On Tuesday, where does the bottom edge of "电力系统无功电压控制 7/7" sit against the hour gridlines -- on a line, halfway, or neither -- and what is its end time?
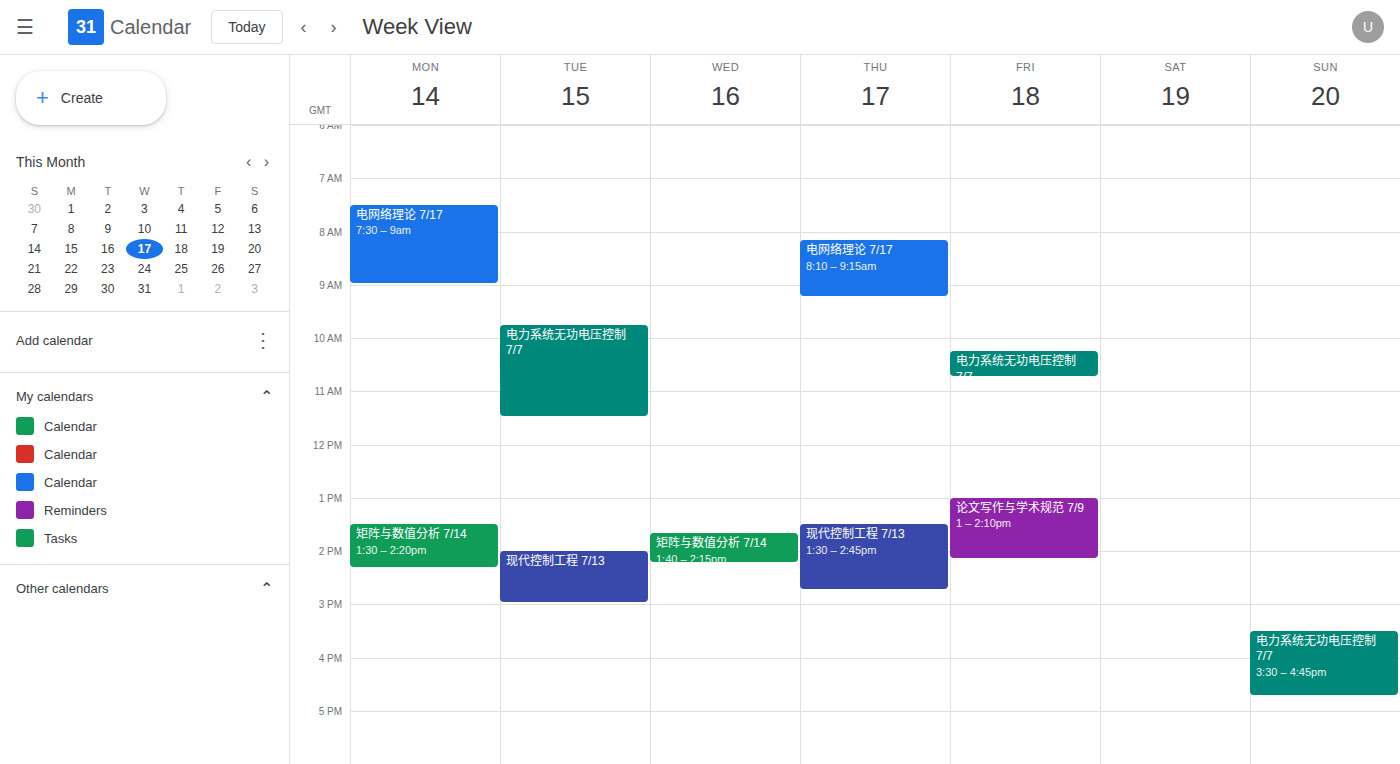
11:30 AM -- halfway between the 11 AM and 12 PM lines.